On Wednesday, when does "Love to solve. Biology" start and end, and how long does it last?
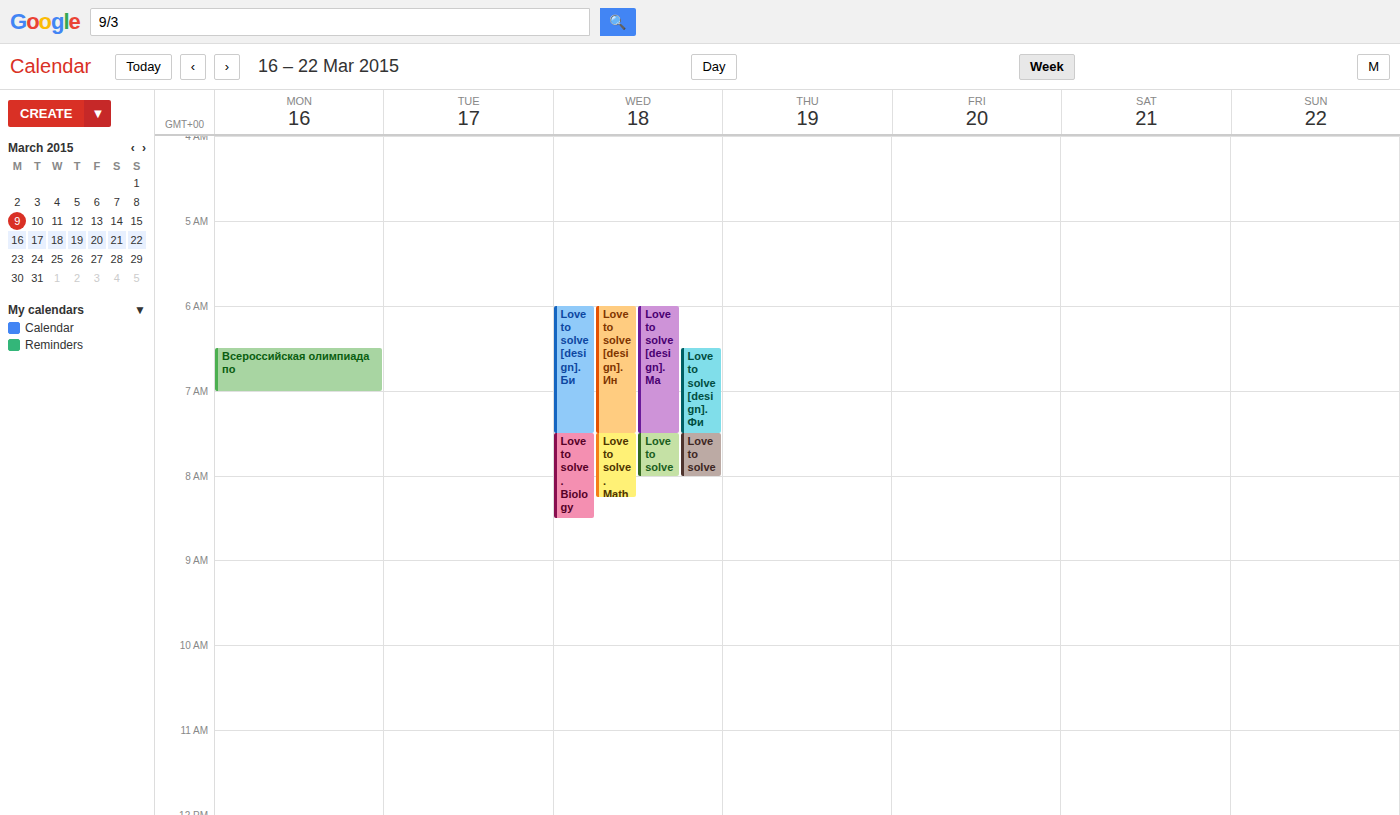
7:30 AM to 8:30 AM, 1 hour